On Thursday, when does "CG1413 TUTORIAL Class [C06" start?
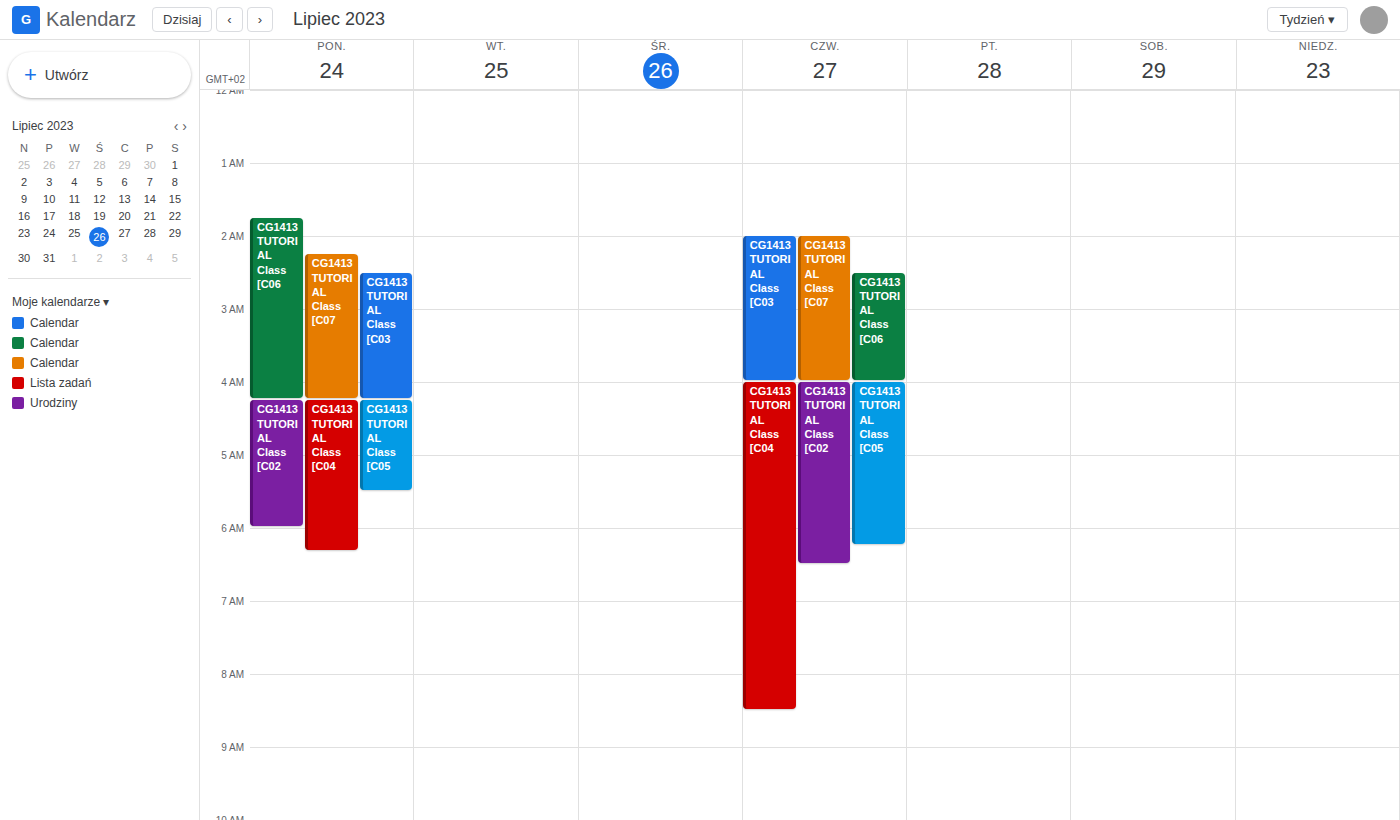
2:30 AM